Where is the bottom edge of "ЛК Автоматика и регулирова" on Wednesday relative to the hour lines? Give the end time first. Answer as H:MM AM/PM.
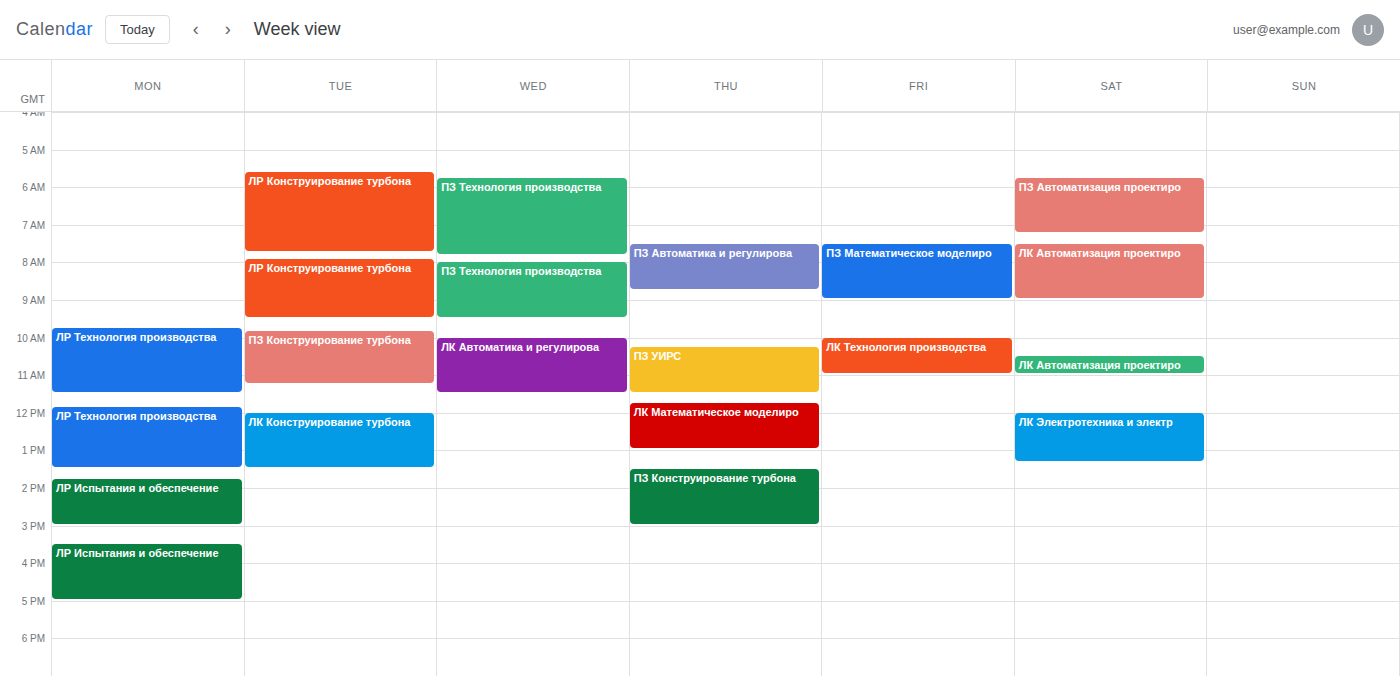
11:30 AM -- halfway between the 11 AM and 12 PM lines.